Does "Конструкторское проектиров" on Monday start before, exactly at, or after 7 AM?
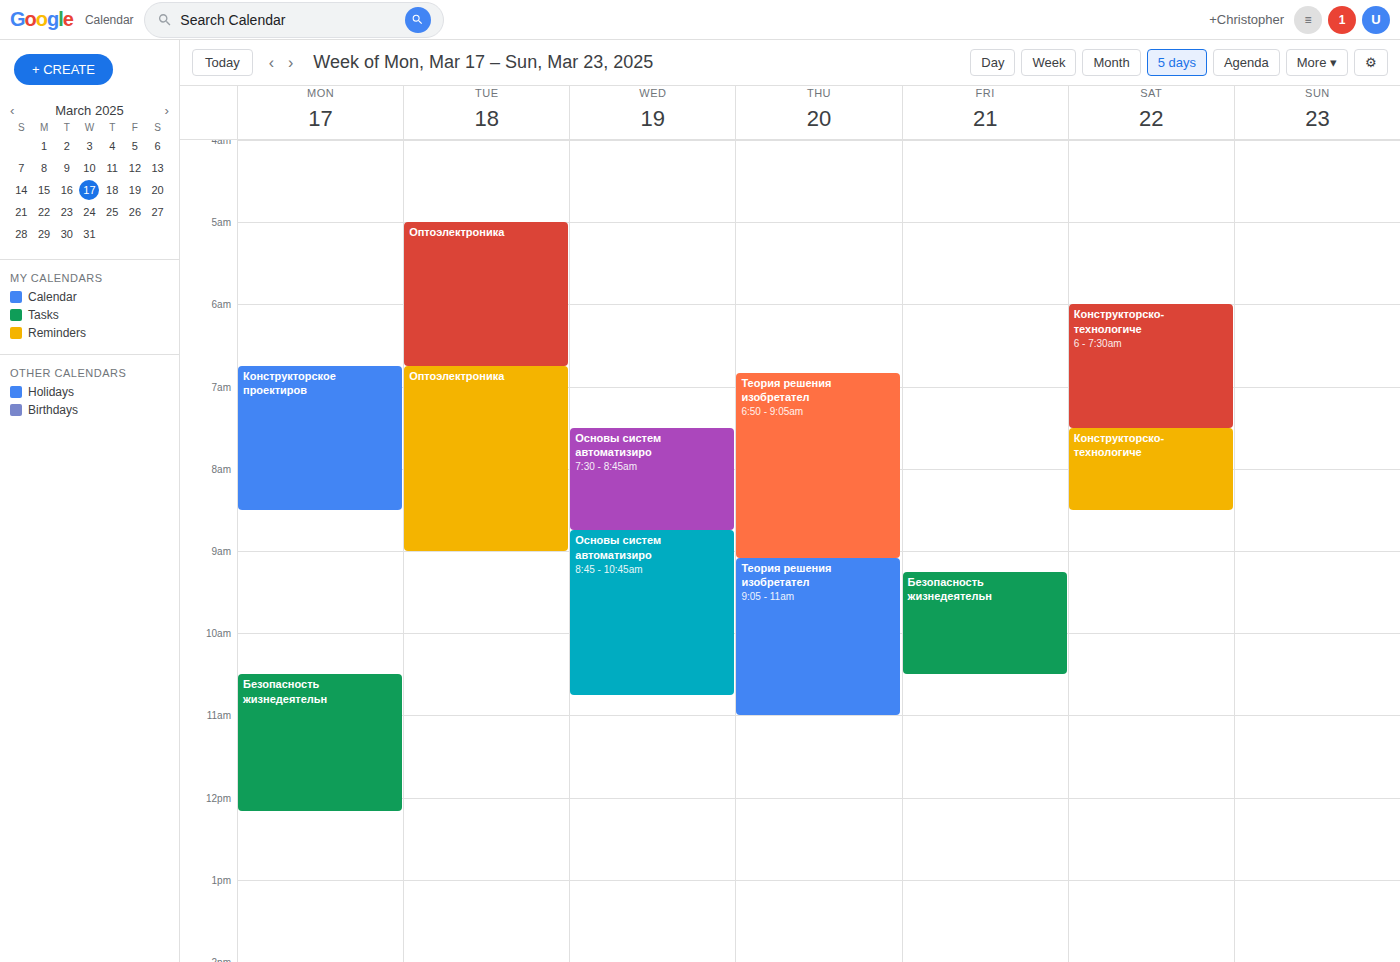
6:45 AM -- before 7 AM, 15 minutes above the 7 AM line.